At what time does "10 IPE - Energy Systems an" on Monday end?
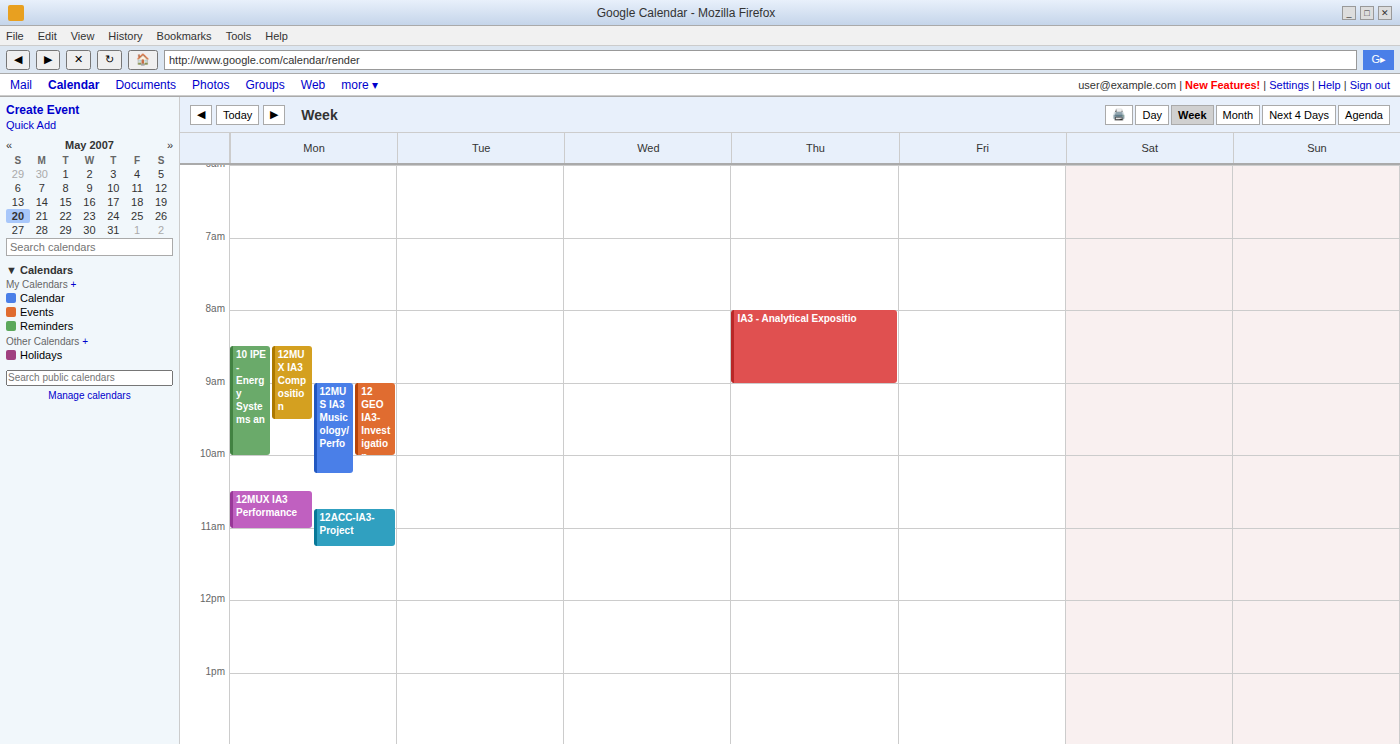
10:00 AM